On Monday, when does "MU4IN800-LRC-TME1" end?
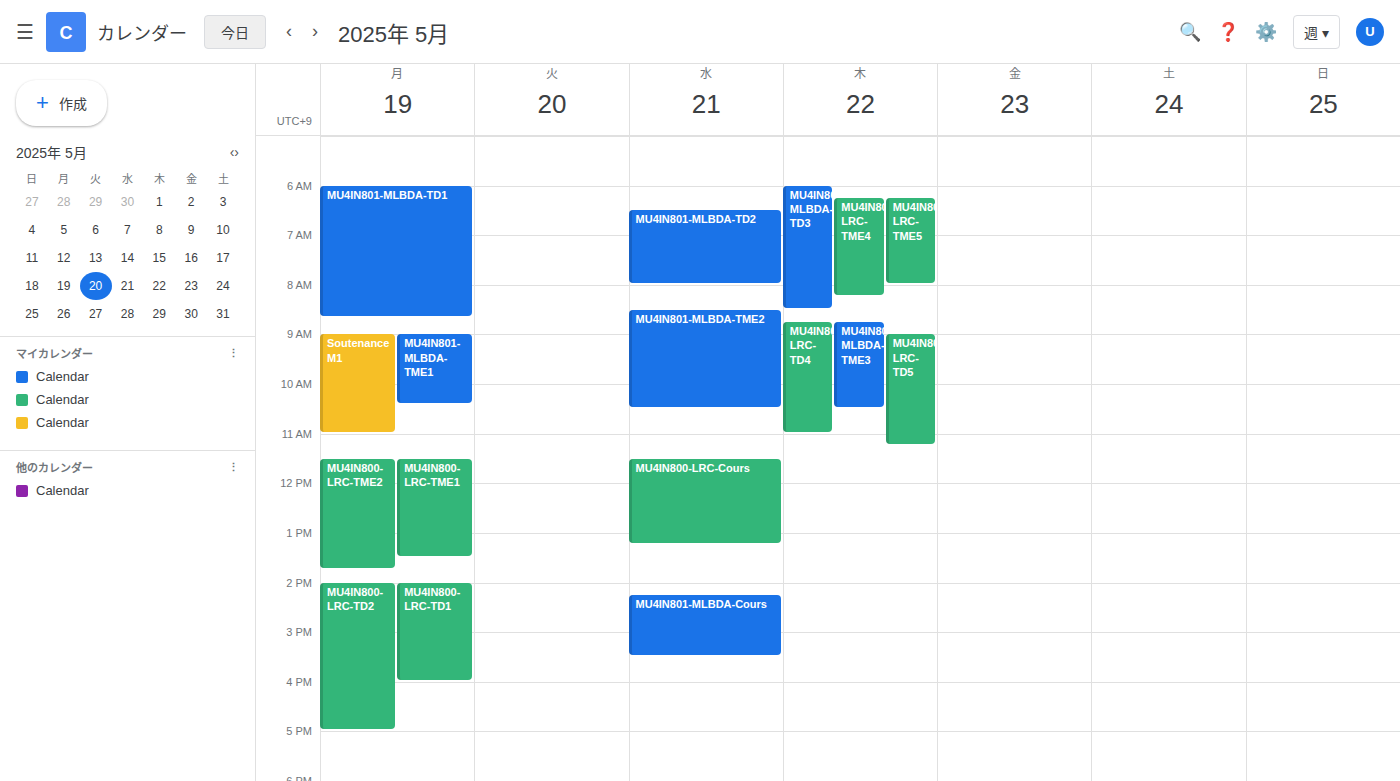
1:30 PM